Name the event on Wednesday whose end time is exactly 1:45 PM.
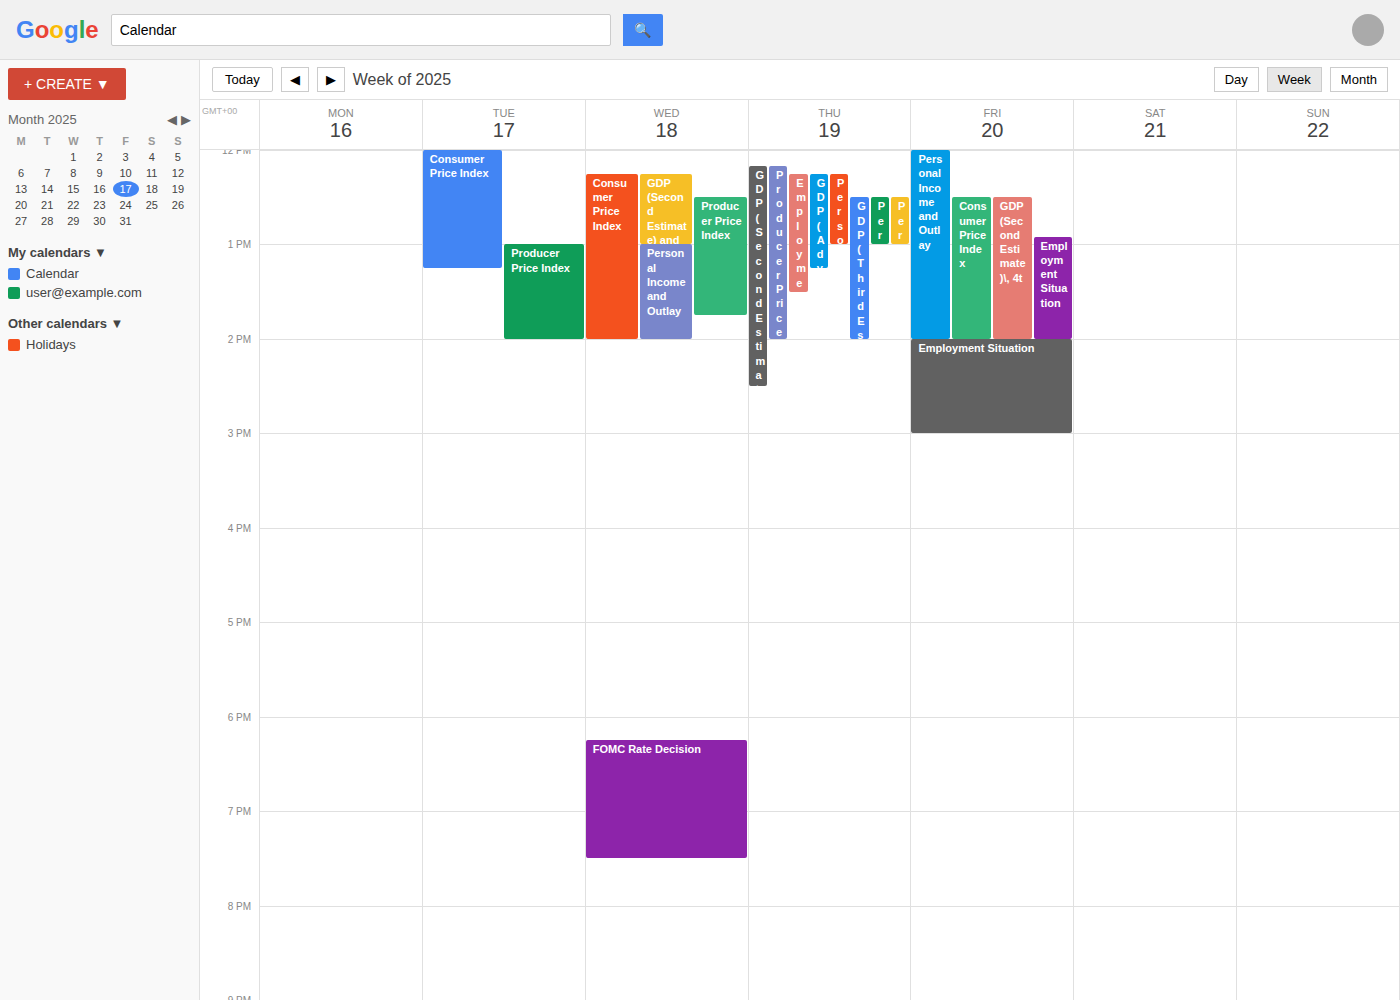
"Producer Price Index"